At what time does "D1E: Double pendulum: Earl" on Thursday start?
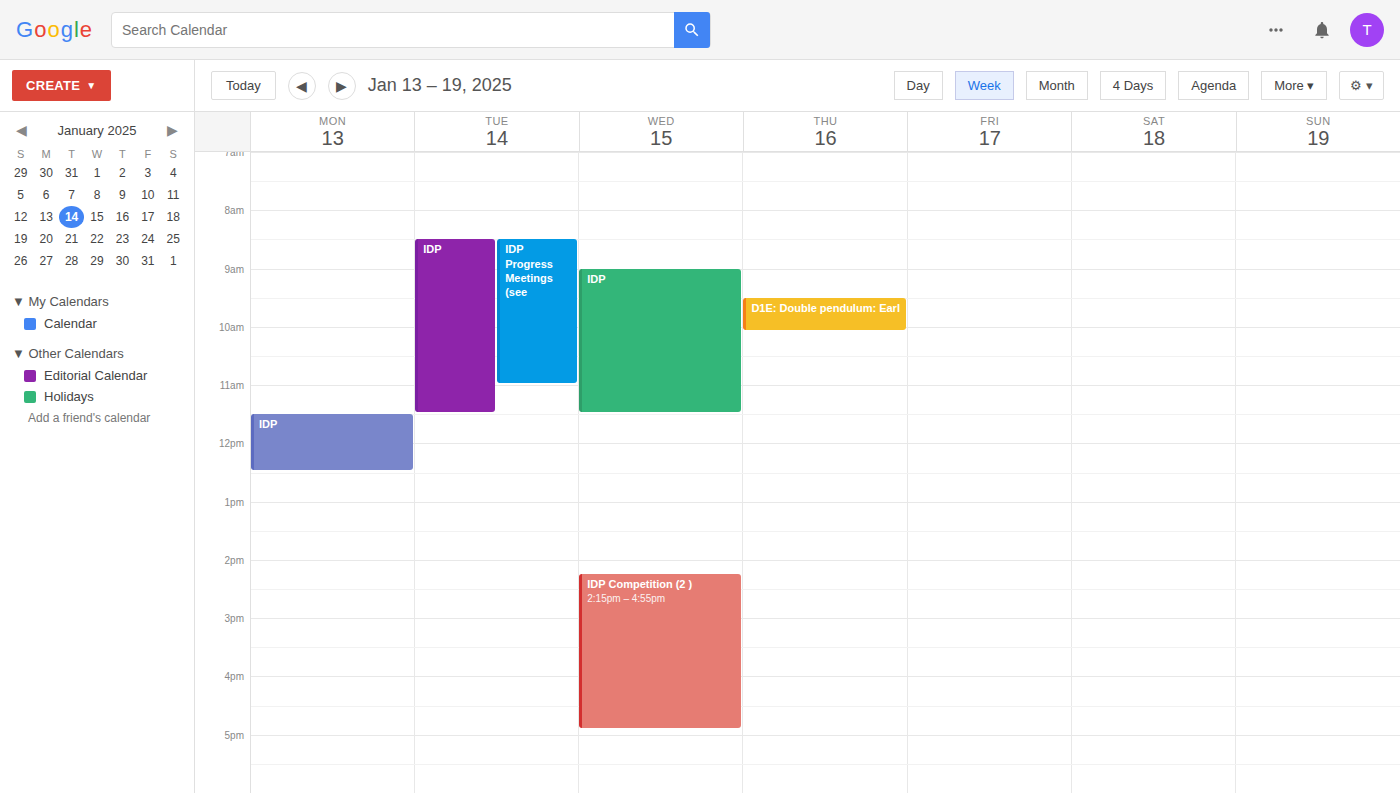
9:30 AM